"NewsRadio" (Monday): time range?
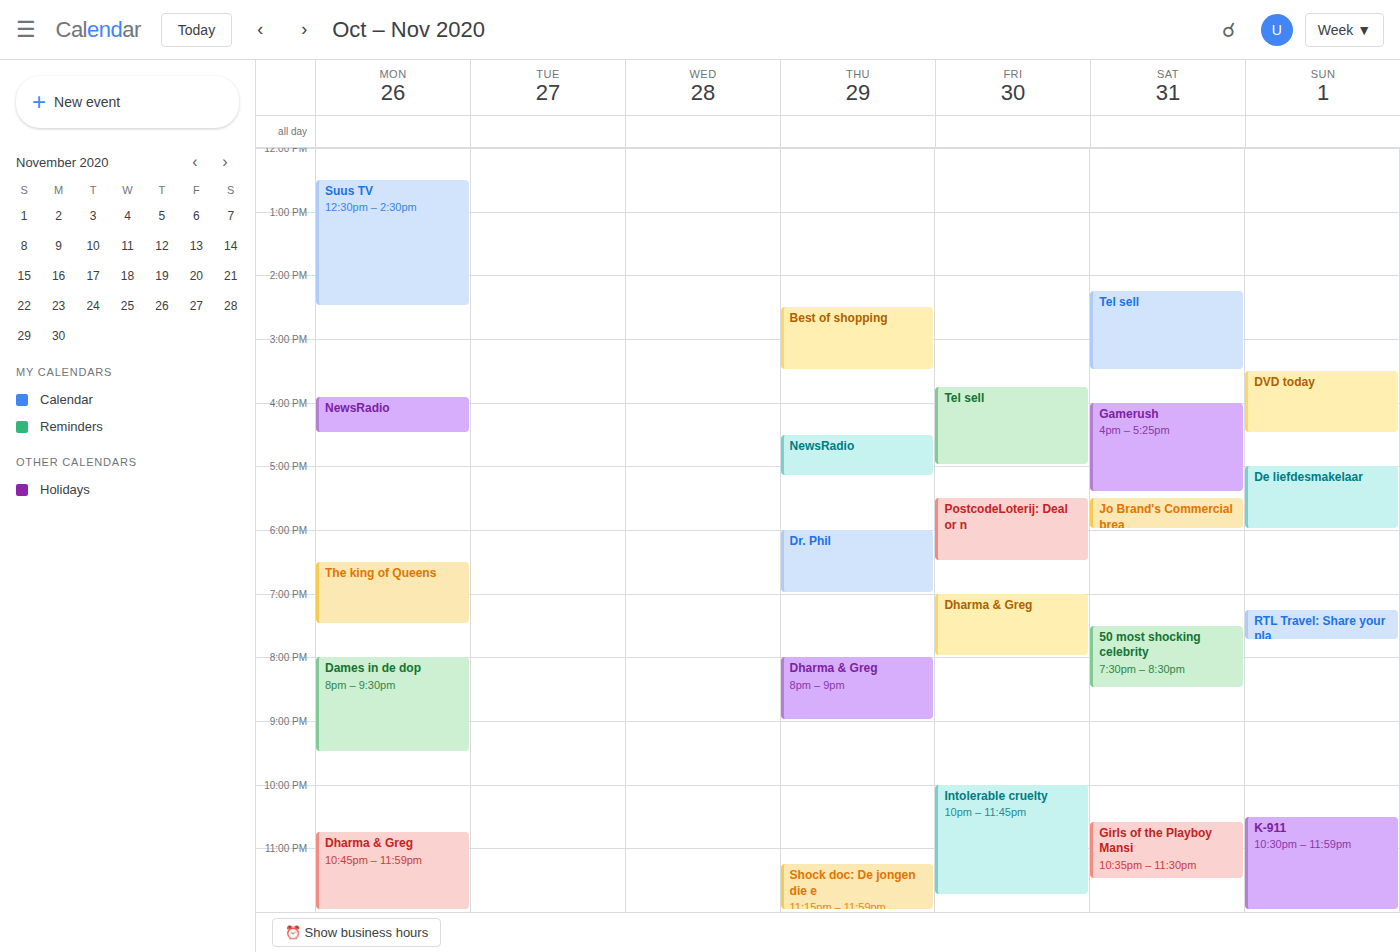
3:55 PM to 4:30 PM